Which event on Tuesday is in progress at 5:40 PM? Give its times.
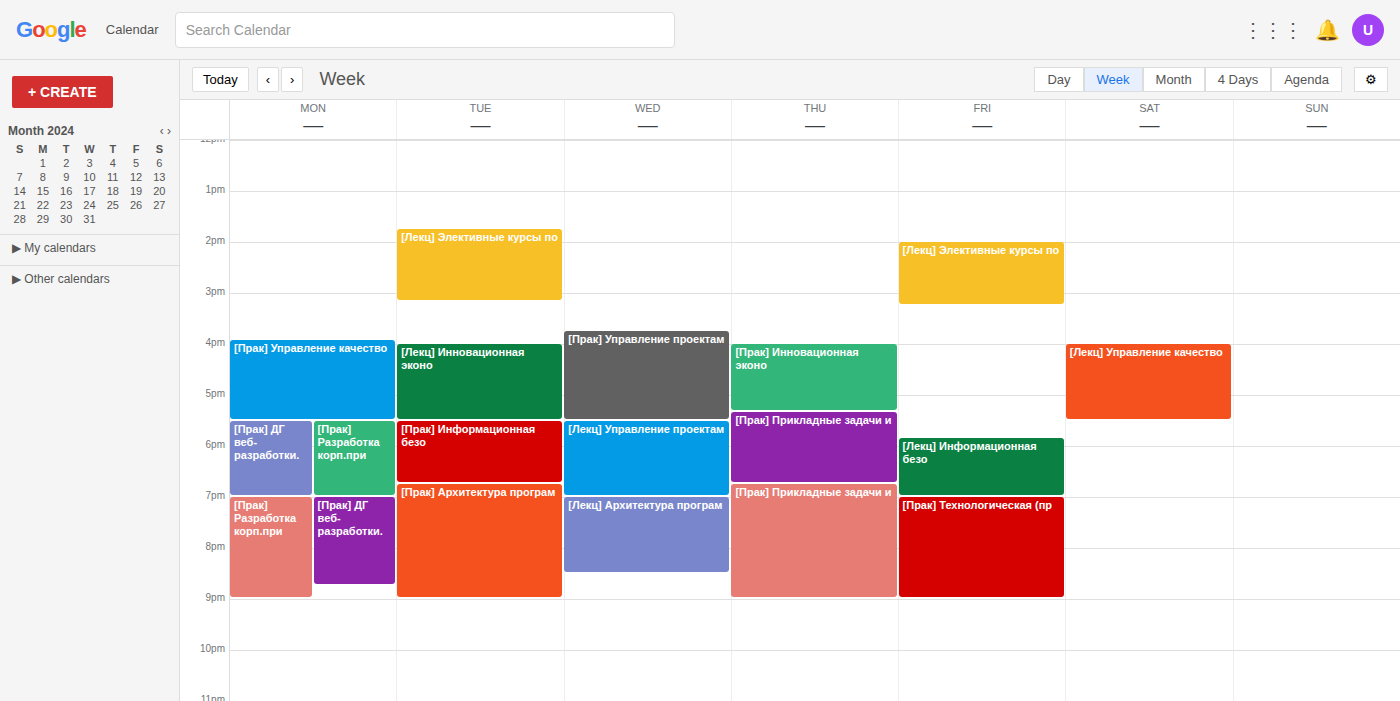
"[Прак] Информационная безо", 5:30 PM to 6:45 PM